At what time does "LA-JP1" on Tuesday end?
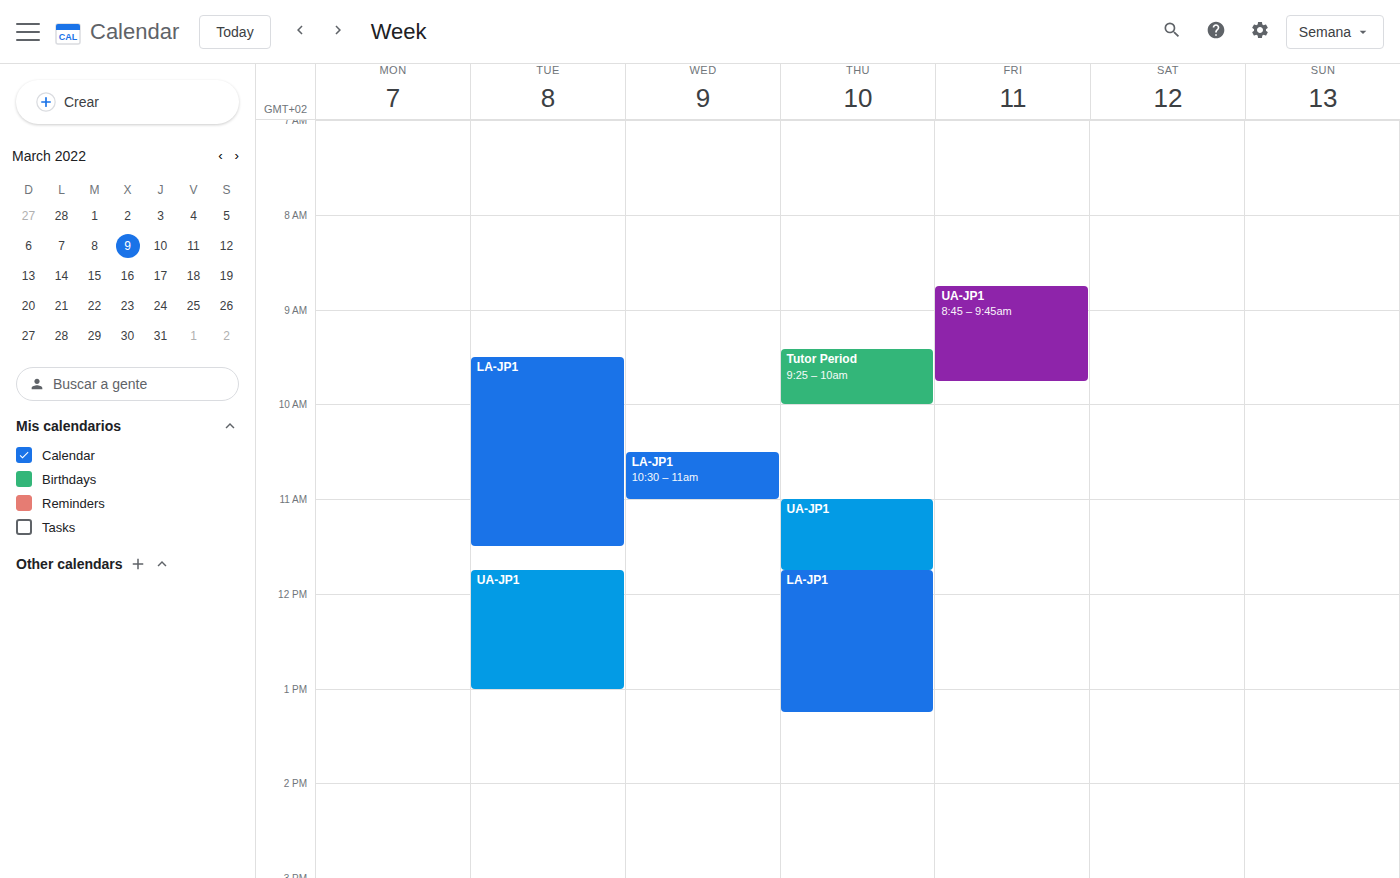
11:30